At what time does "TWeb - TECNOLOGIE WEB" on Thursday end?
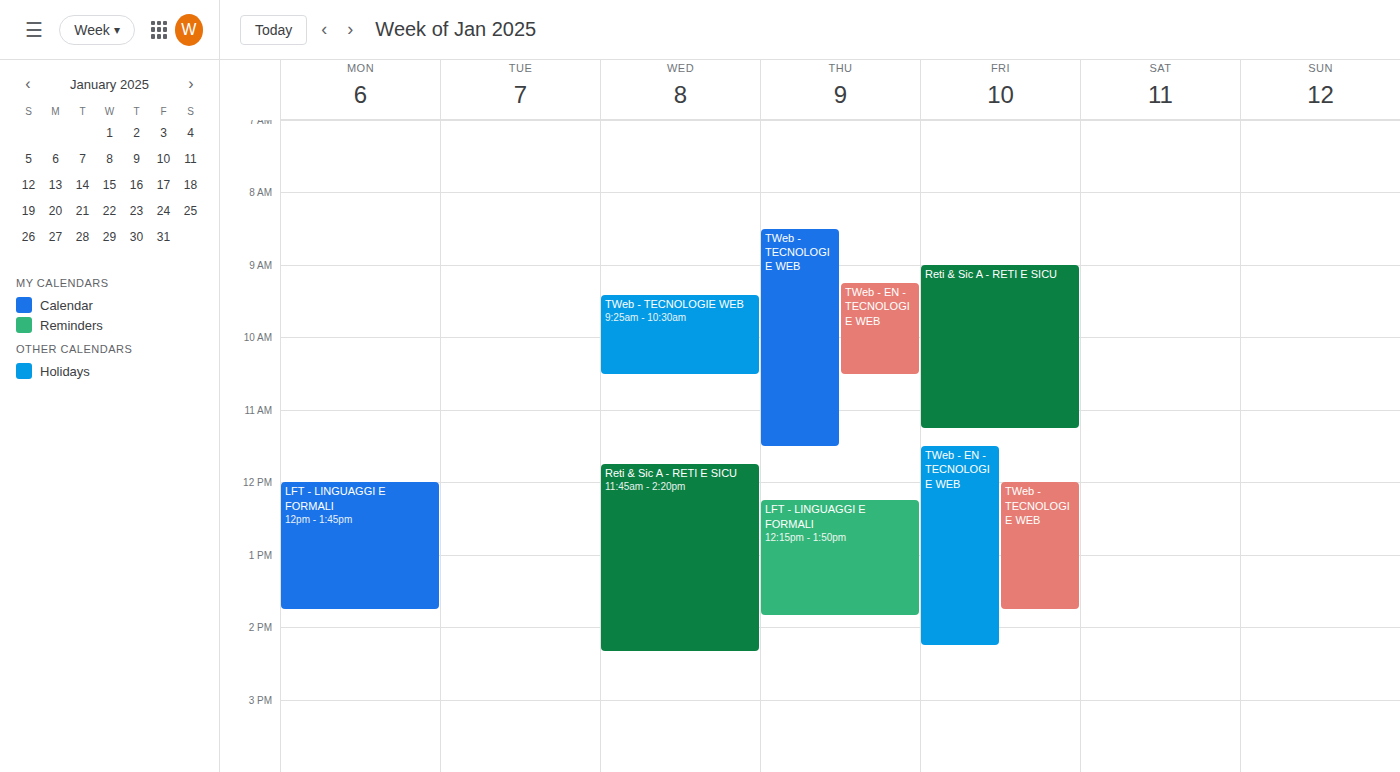
11:30 AM